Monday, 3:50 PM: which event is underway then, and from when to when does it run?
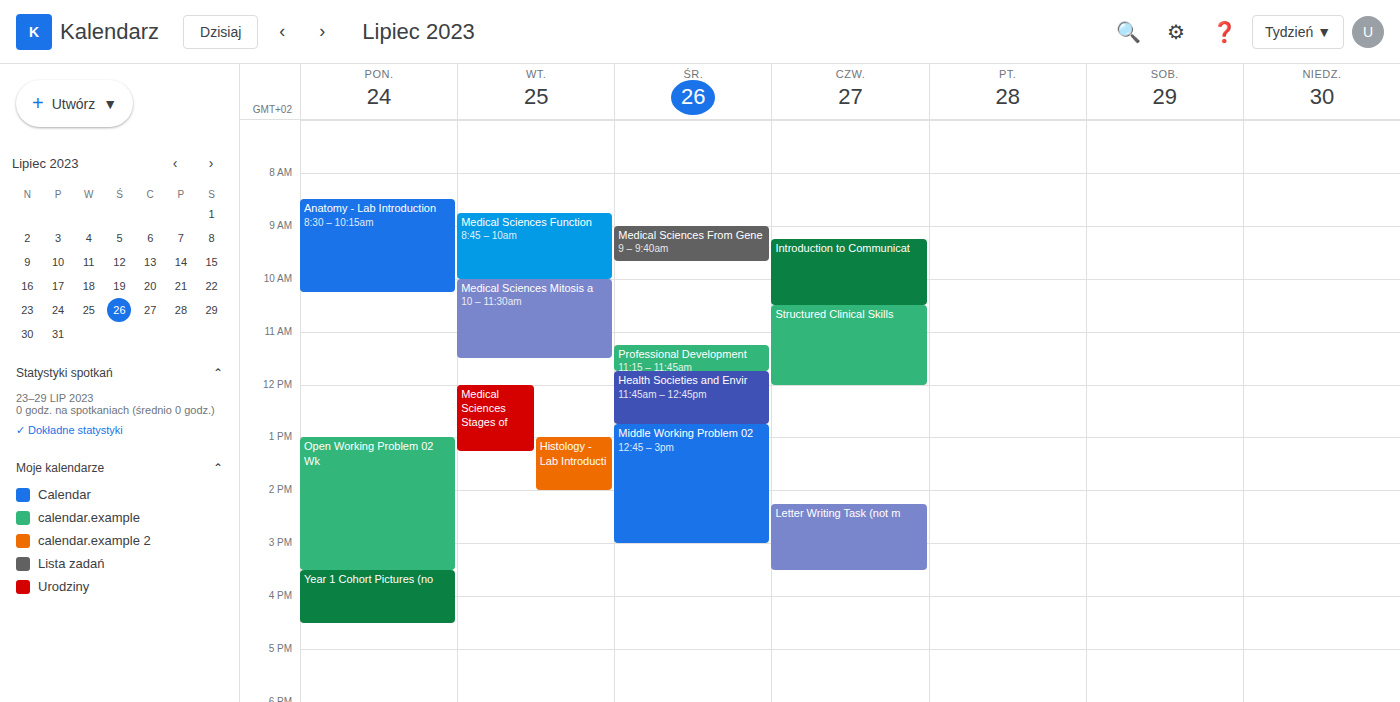
"Year 1 Cohort Pictures (no", 3:30 PM to 4:30 PM